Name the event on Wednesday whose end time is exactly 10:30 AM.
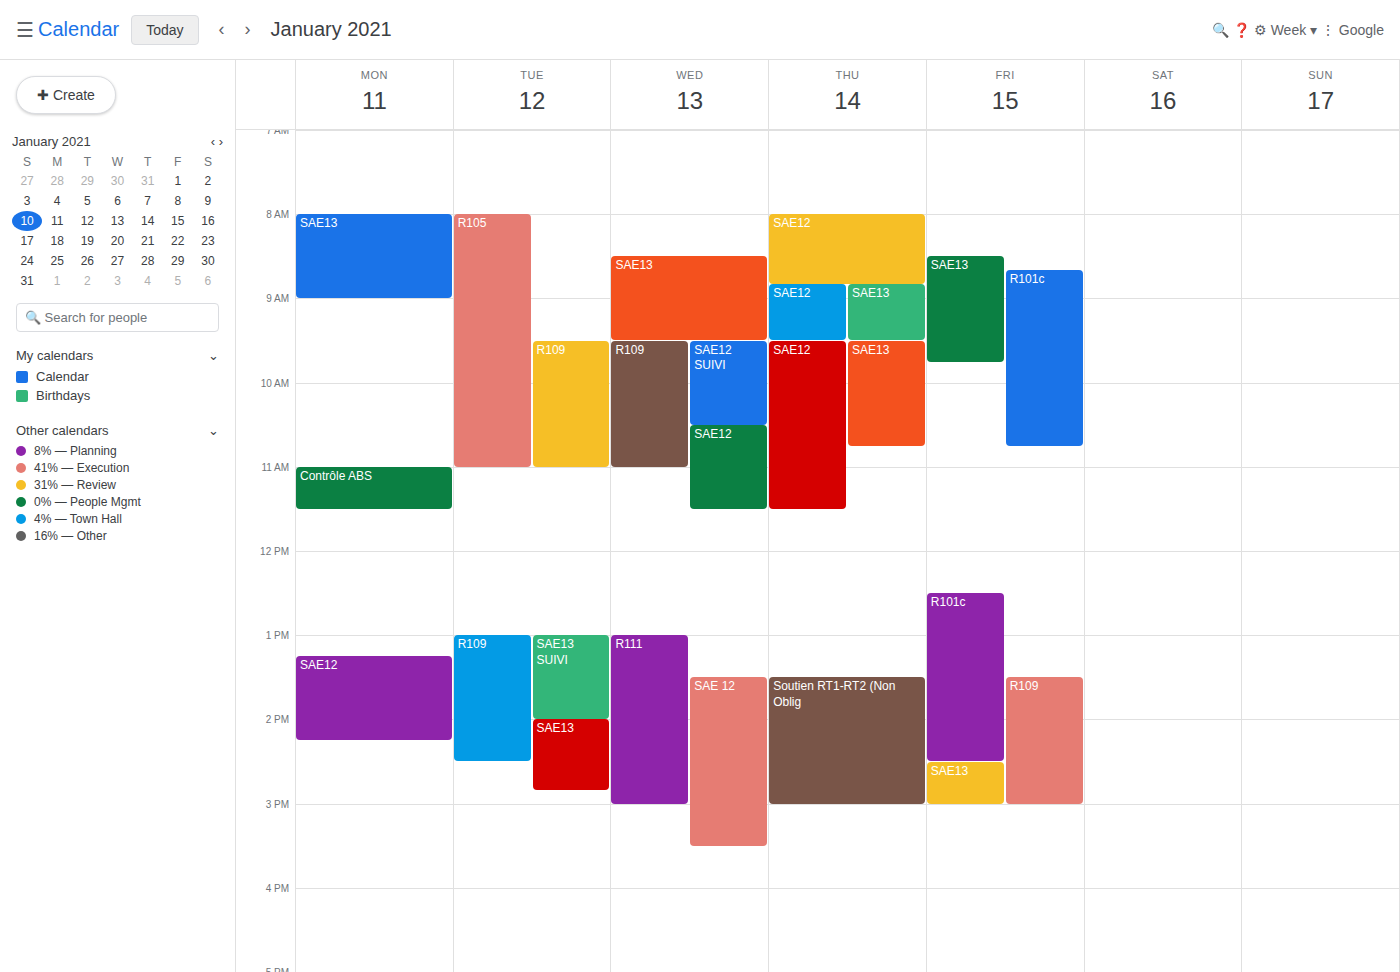
"SAE12 SUIVI"